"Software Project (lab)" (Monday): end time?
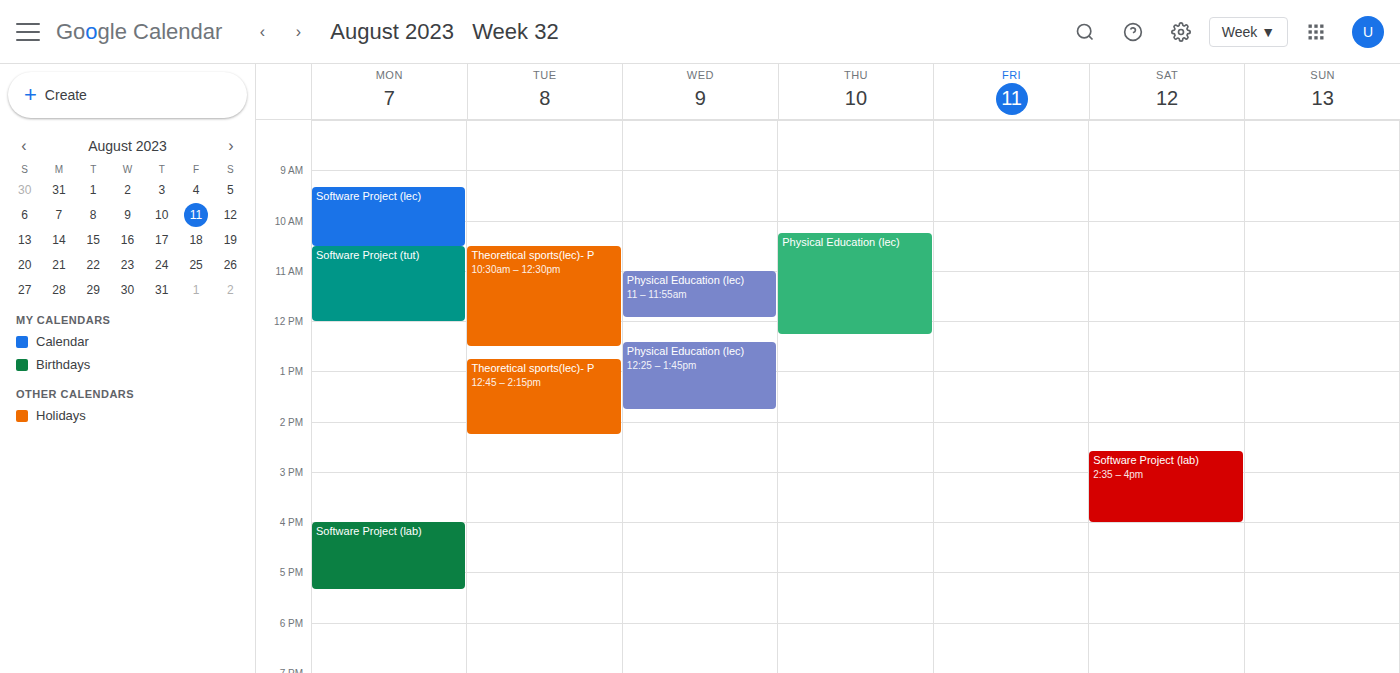
5:20 PM